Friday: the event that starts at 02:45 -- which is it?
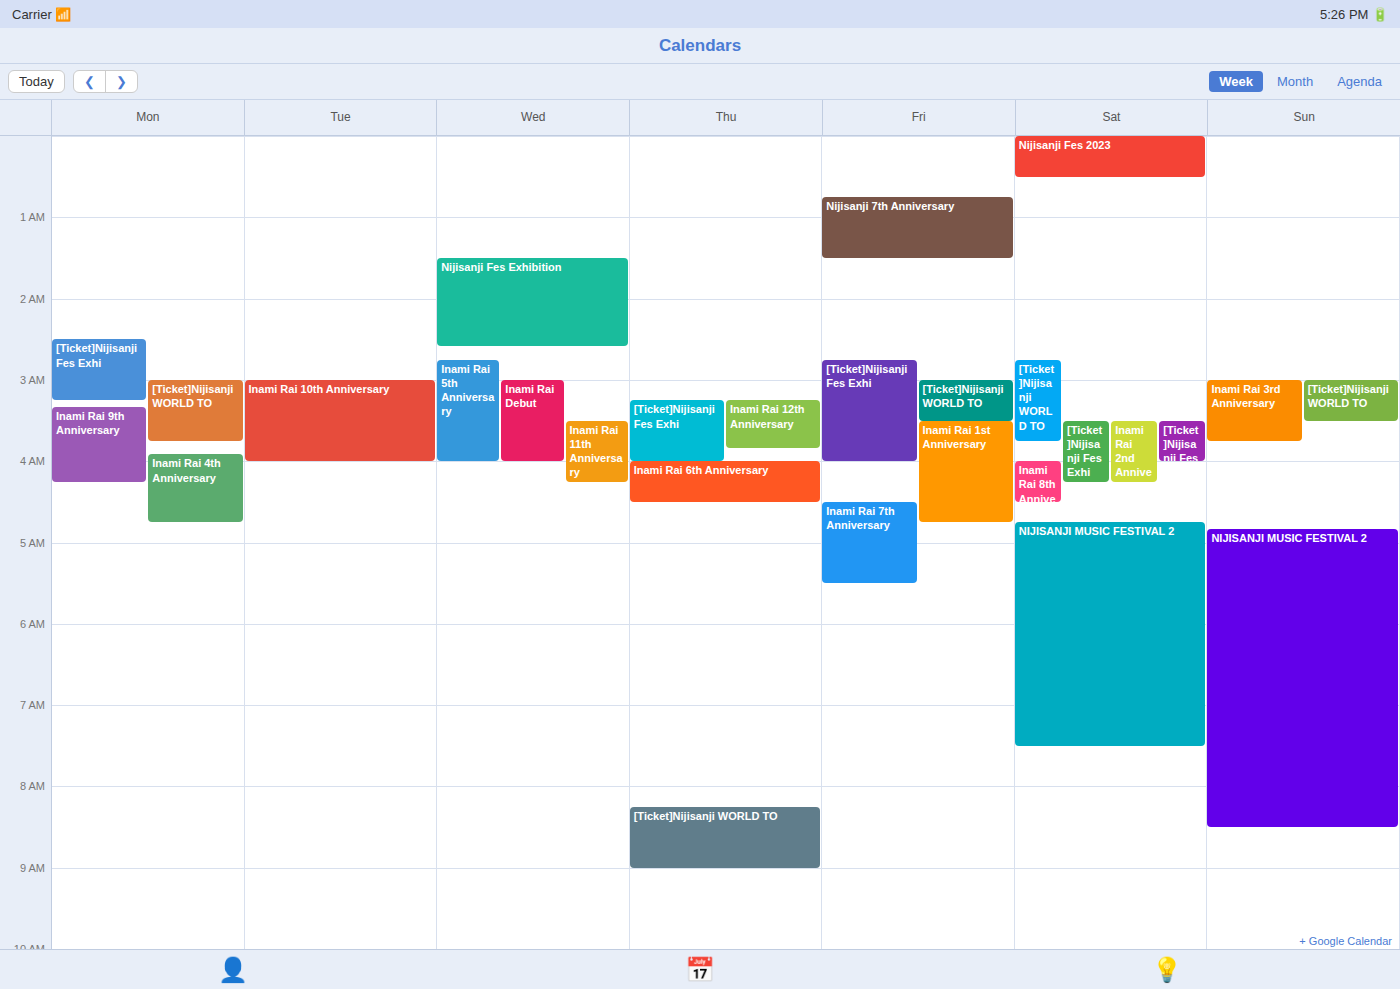
"[Ticket]Nijisanji Fes Exhi"